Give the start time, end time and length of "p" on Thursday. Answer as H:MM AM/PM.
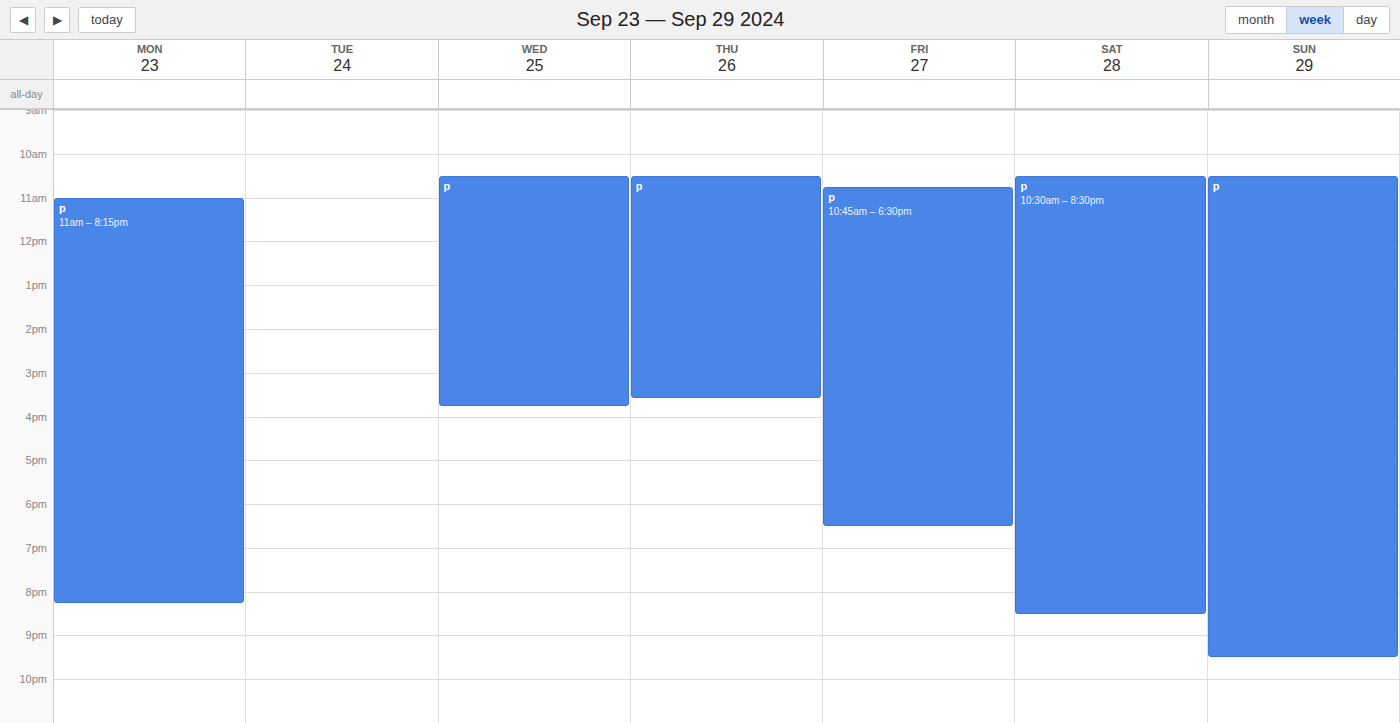
10:30 AM to 3:35 PM, 5 hours 5 minutes